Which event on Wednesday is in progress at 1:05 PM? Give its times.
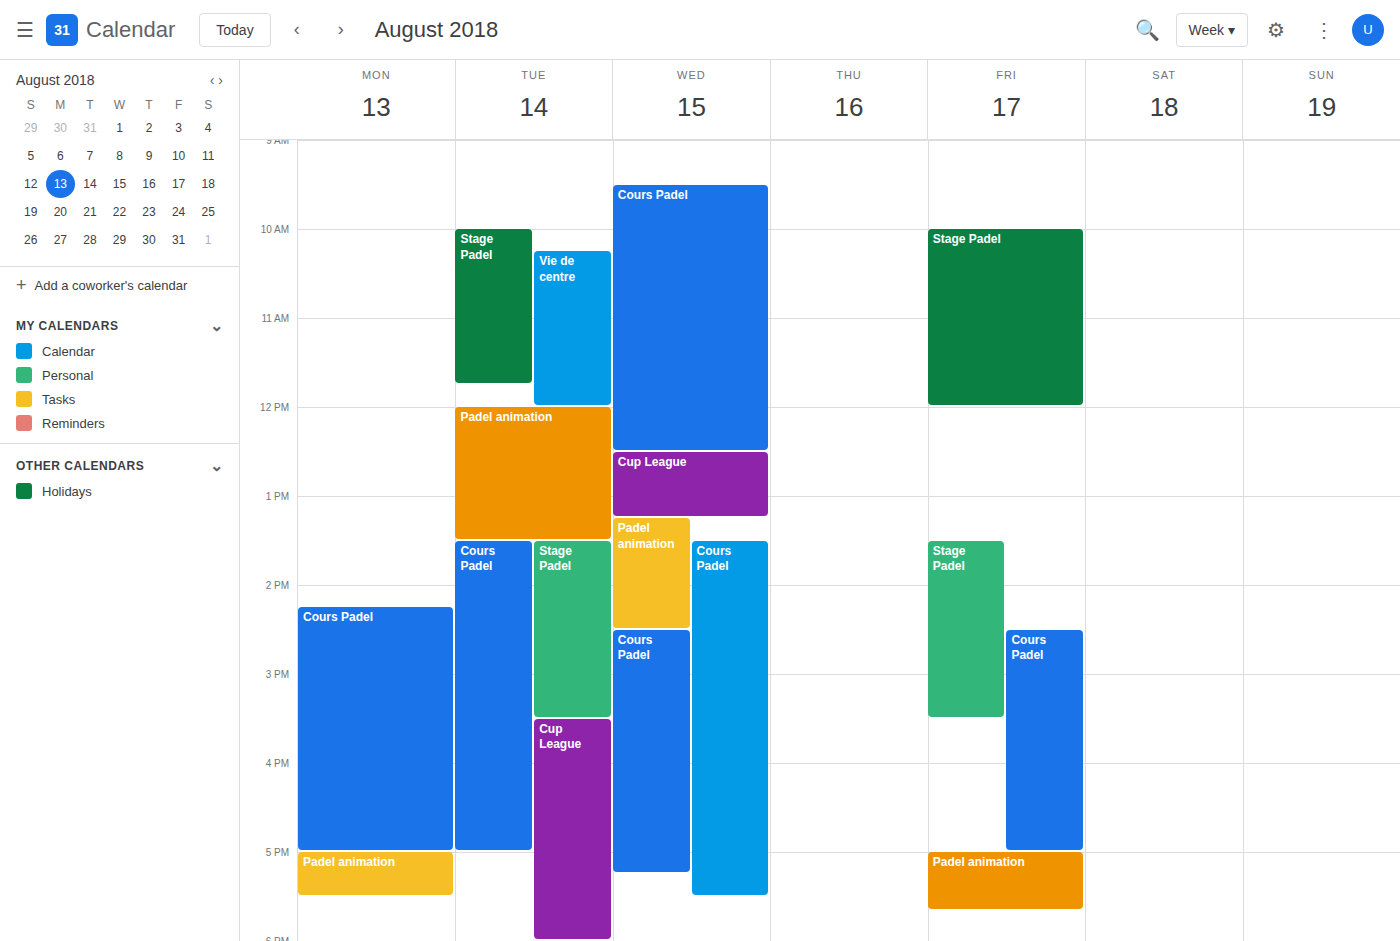
"Cup League", 12:30 PM to 1:15 PM